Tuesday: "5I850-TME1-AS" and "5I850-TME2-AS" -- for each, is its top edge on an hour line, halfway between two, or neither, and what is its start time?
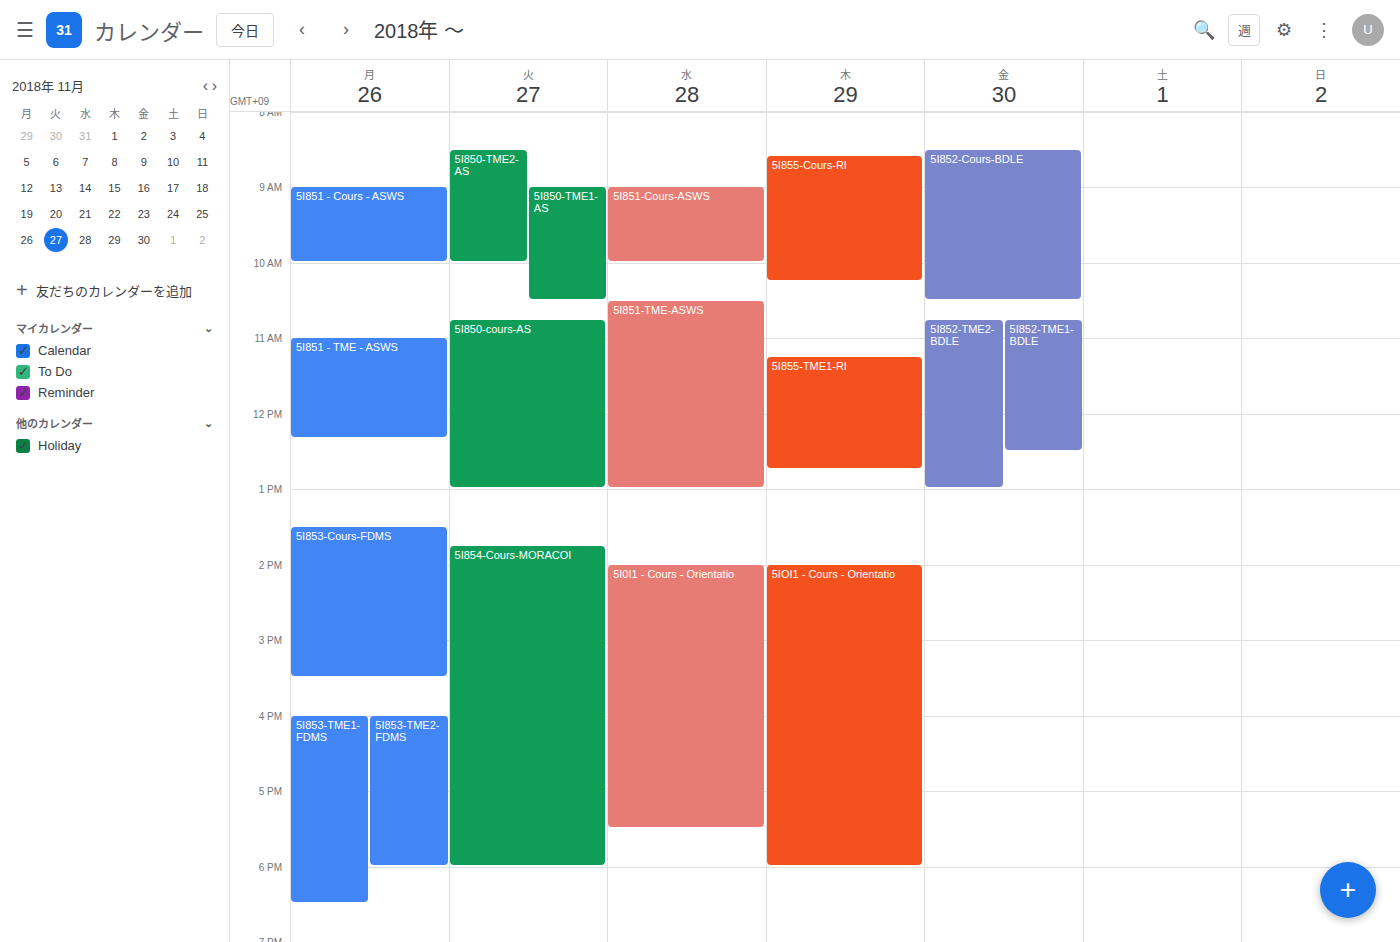
"5I850-TME1-AS": 9:00 AM, exactly on the 9 AM line. "5I850-TME2-AS": 8:30 AM, halfway between the 8 AM and 9 AM lines.